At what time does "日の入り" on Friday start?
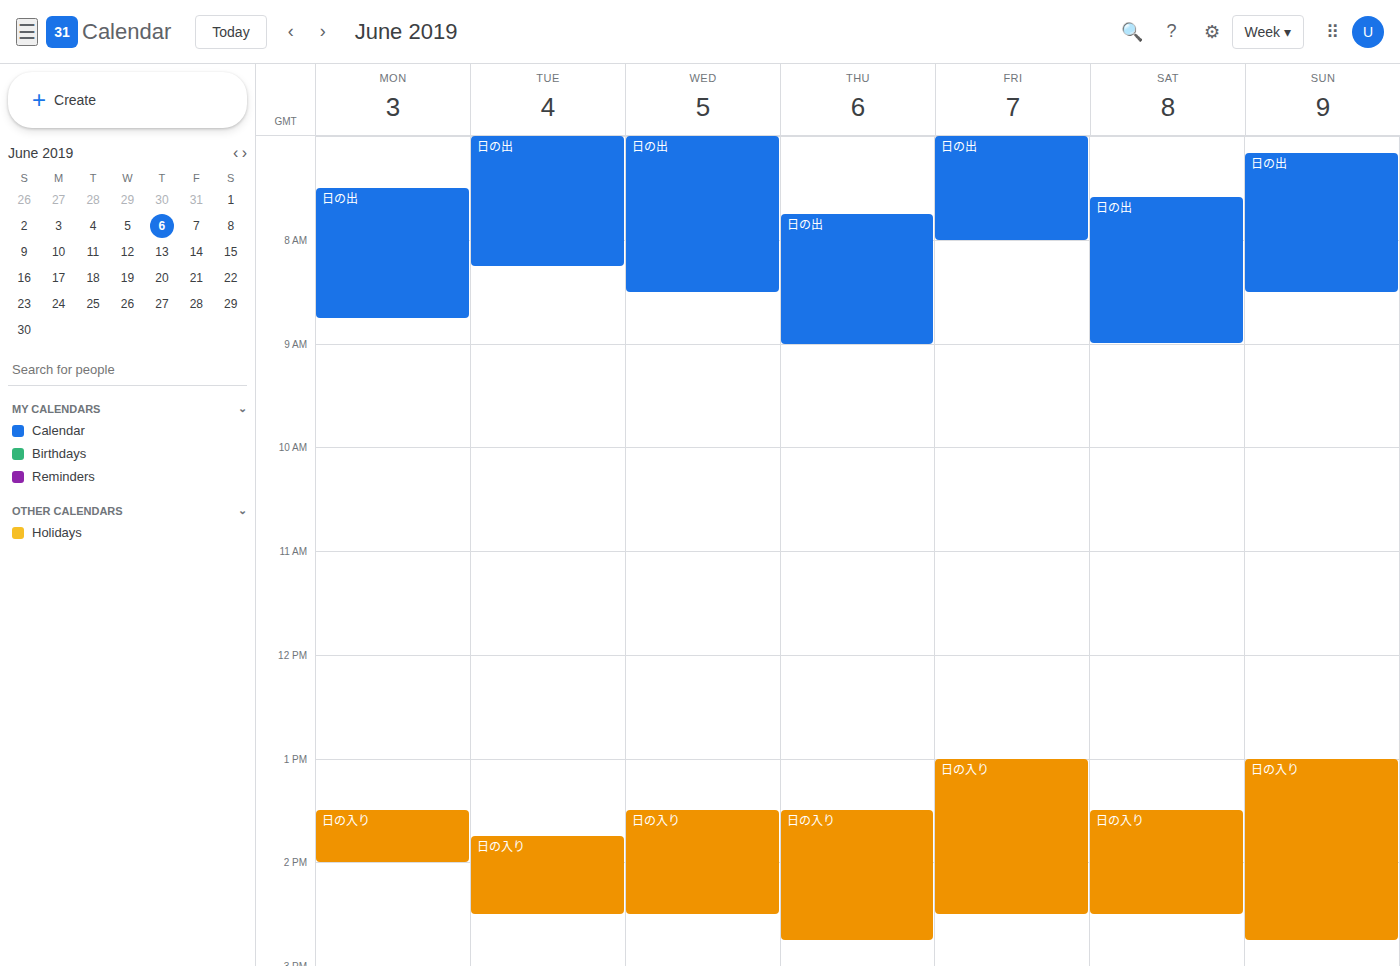
1:00 PM